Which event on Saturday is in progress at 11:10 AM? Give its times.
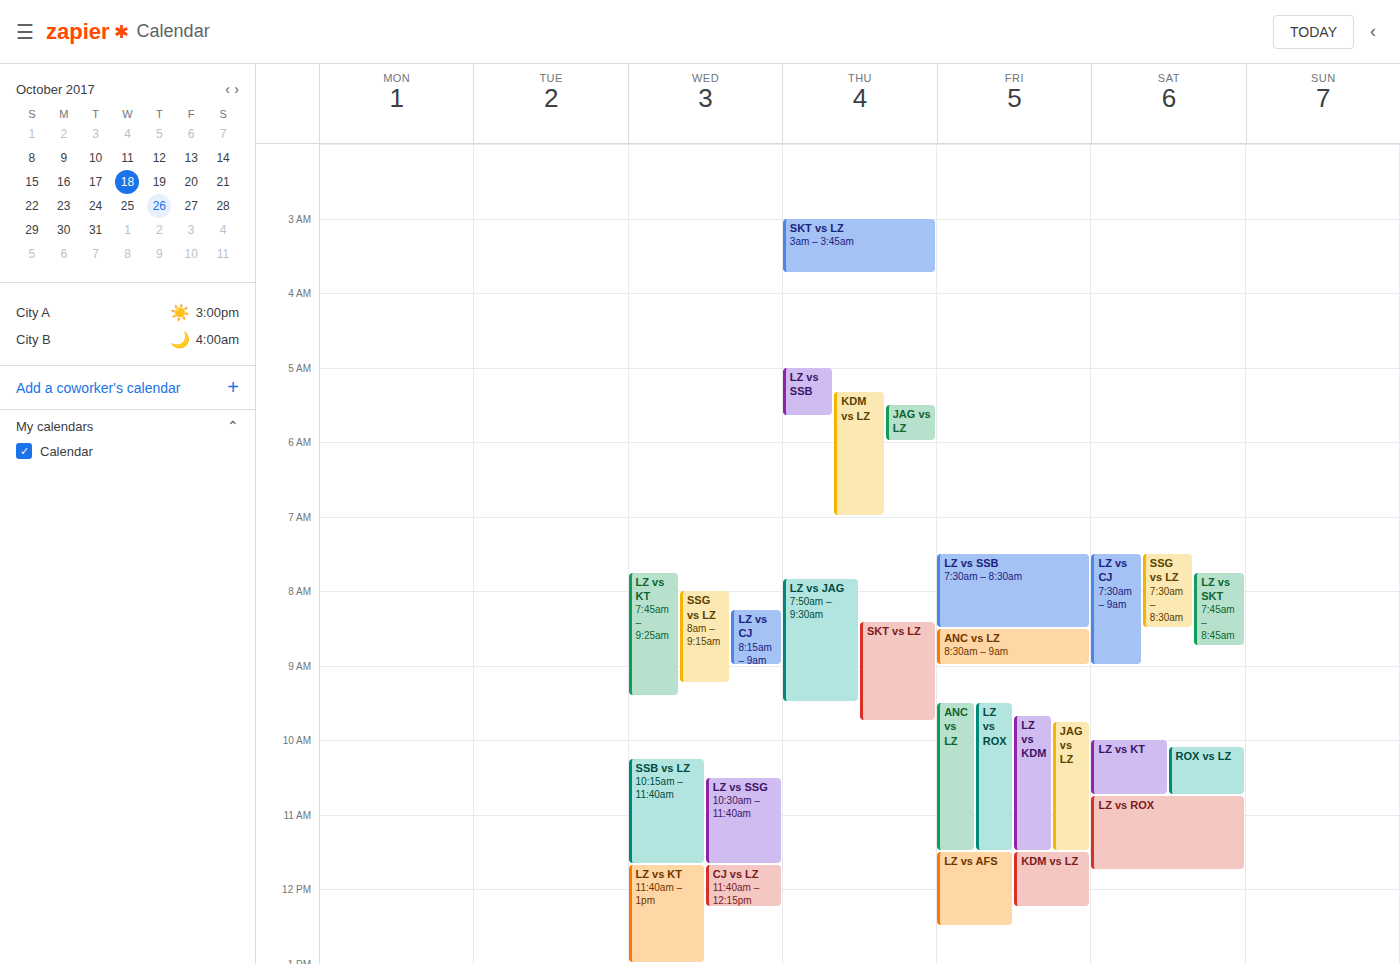
"LZ vs ROX", 10:45 AM to 11:45 AM